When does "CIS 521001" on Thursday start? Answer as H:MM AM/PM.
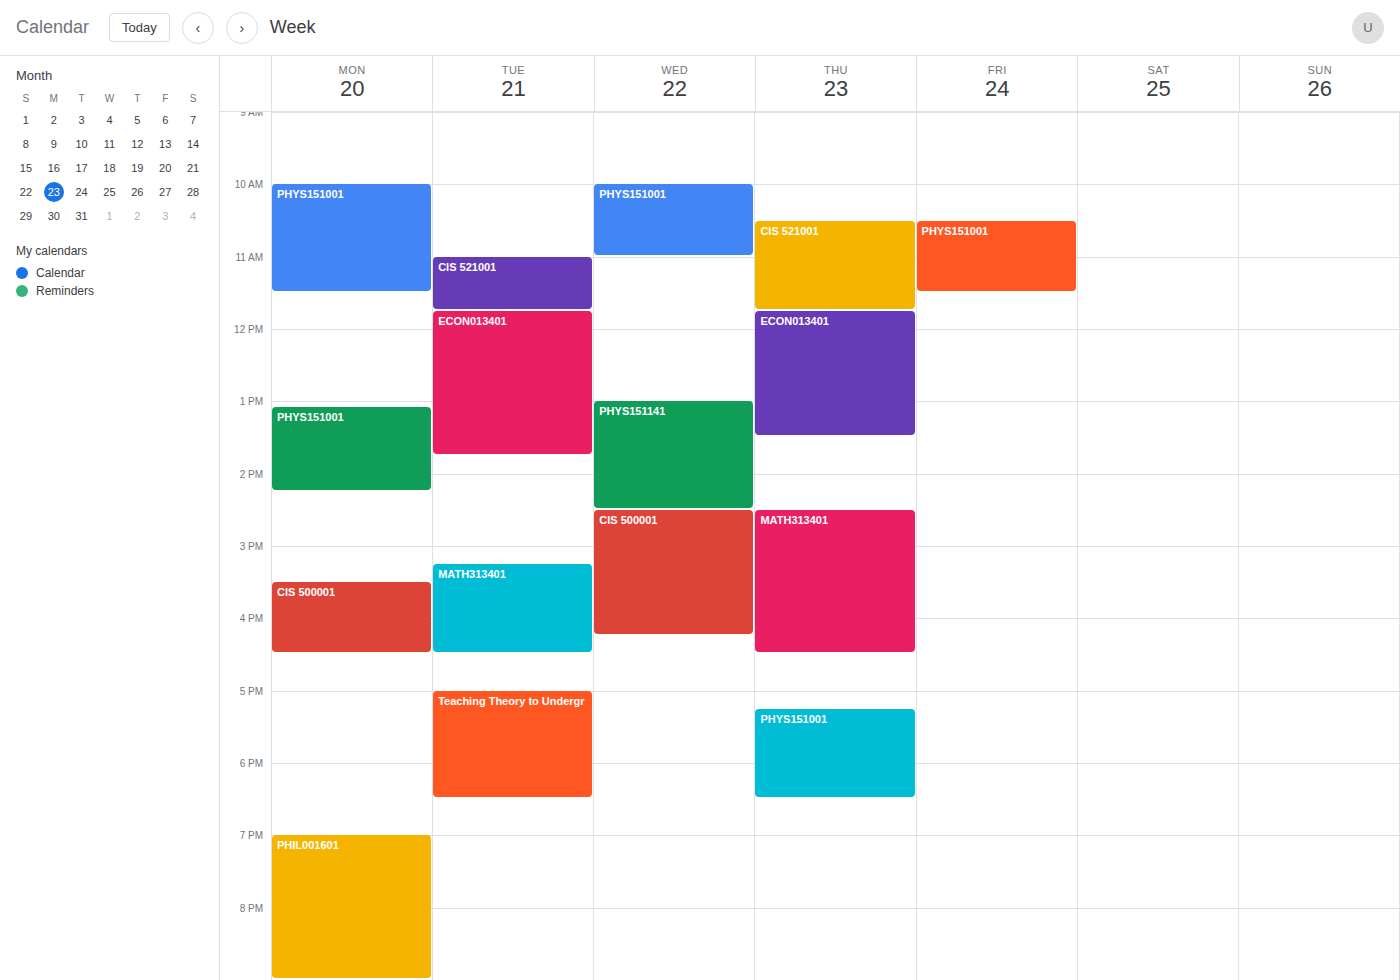
10:30 AM